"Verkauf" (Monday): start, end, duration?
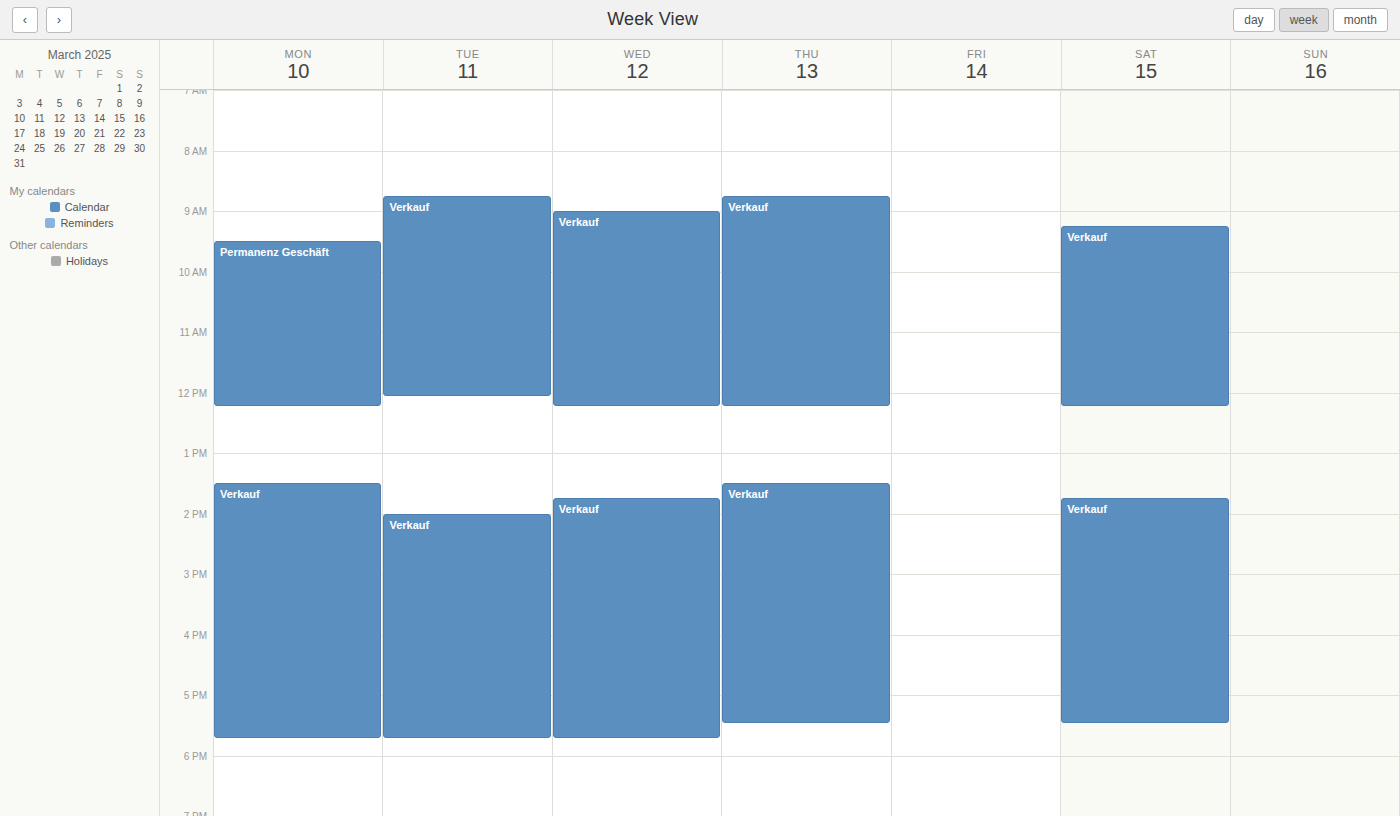
1:30 PM to 5:45 PM, 4 hours 15 minutes